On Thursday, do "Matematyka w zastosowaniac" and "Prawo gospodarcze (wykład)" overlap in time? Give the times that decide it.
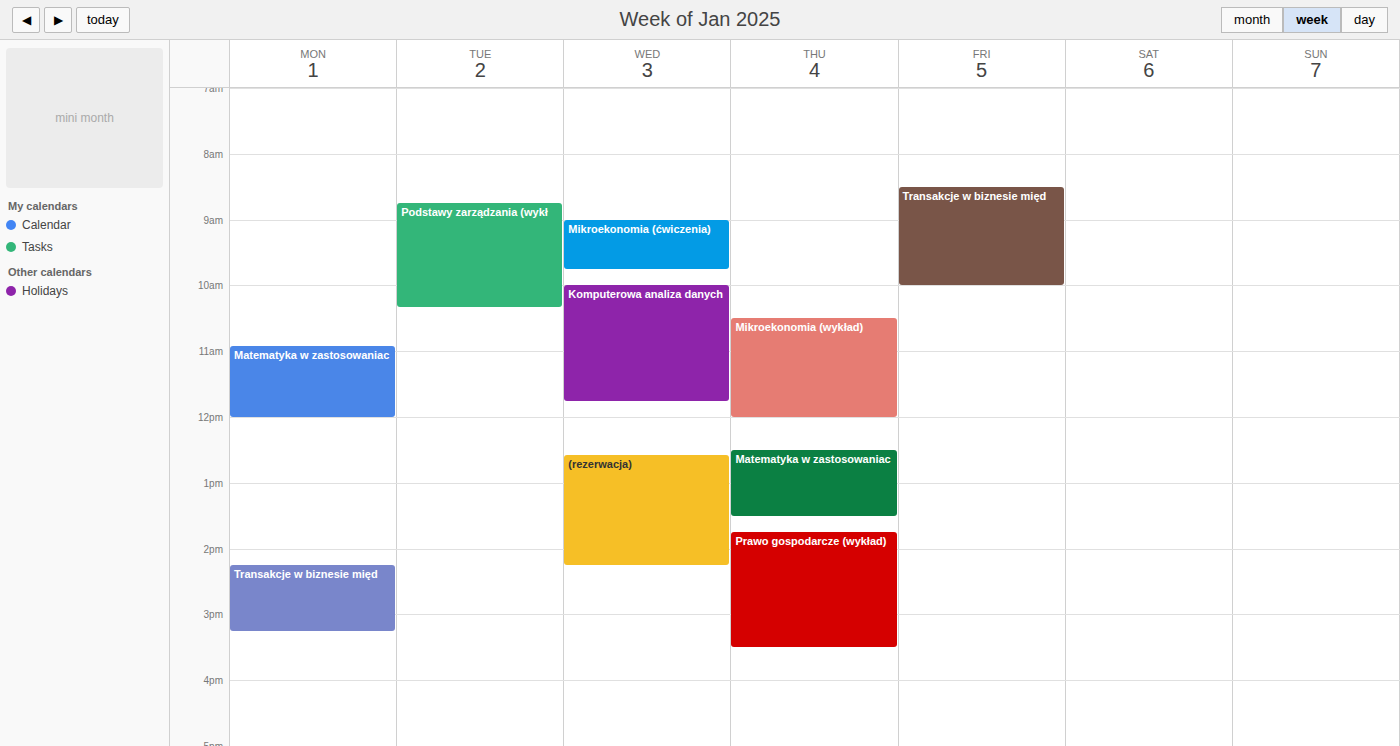
"Matematyka w zastosowaniac" ends at 13:30 and "Prawo gospodarcze (wykład)" starts at 13:45 -- no overlap.